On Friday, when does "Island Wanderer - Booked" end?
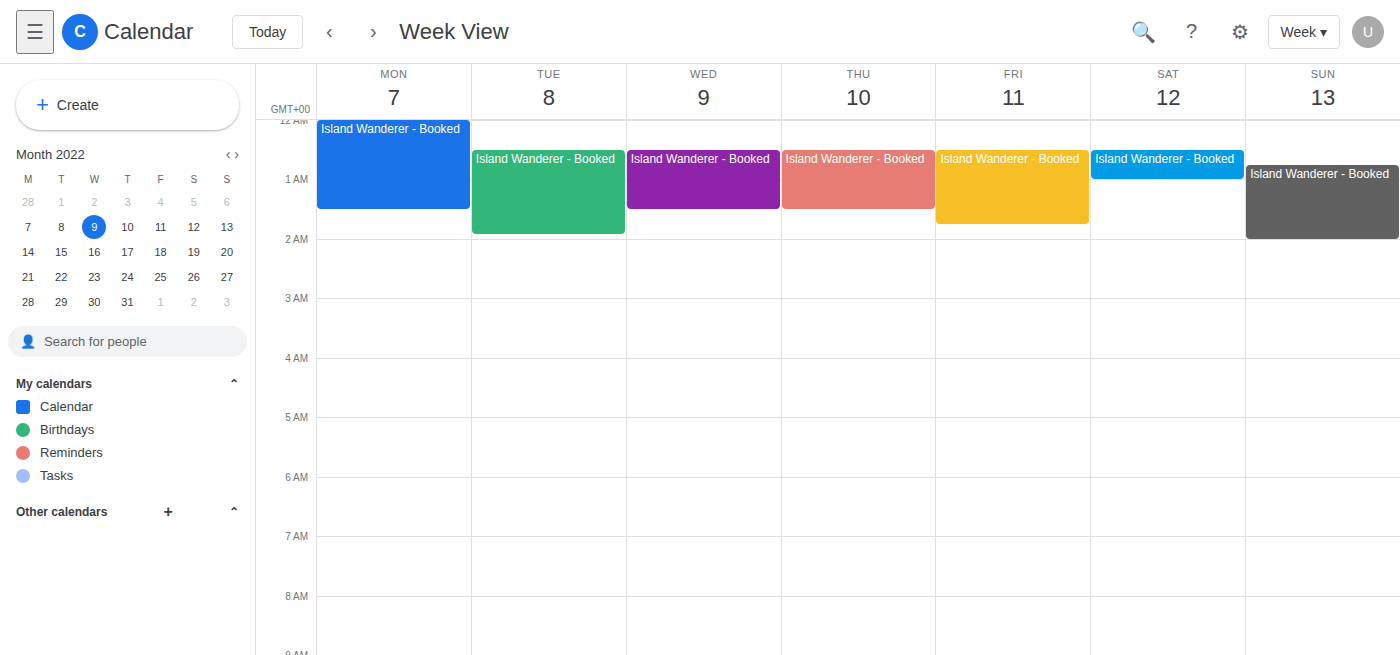
1:45 AM